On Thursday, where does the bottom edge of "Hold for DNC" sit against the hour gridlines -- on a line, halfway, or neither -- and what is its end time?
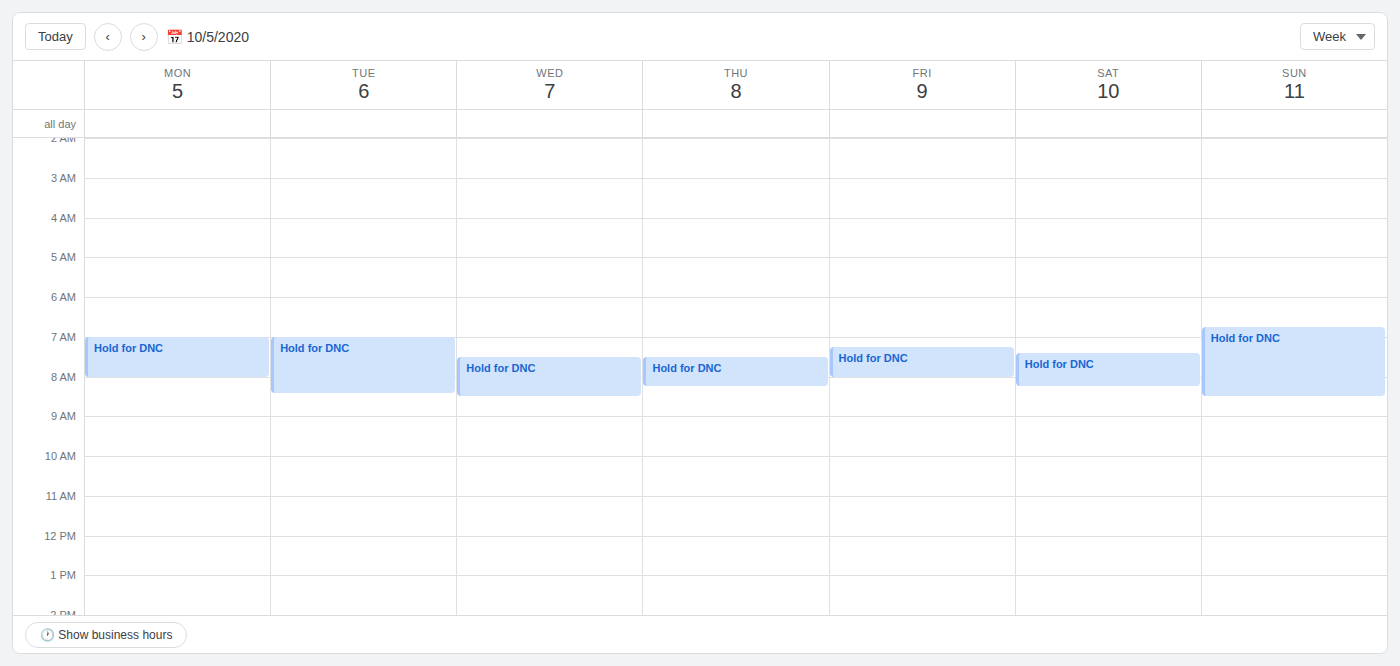
8:15 AM -- neither: a quarter of the way from the 8 AM line to the 9 AM line.